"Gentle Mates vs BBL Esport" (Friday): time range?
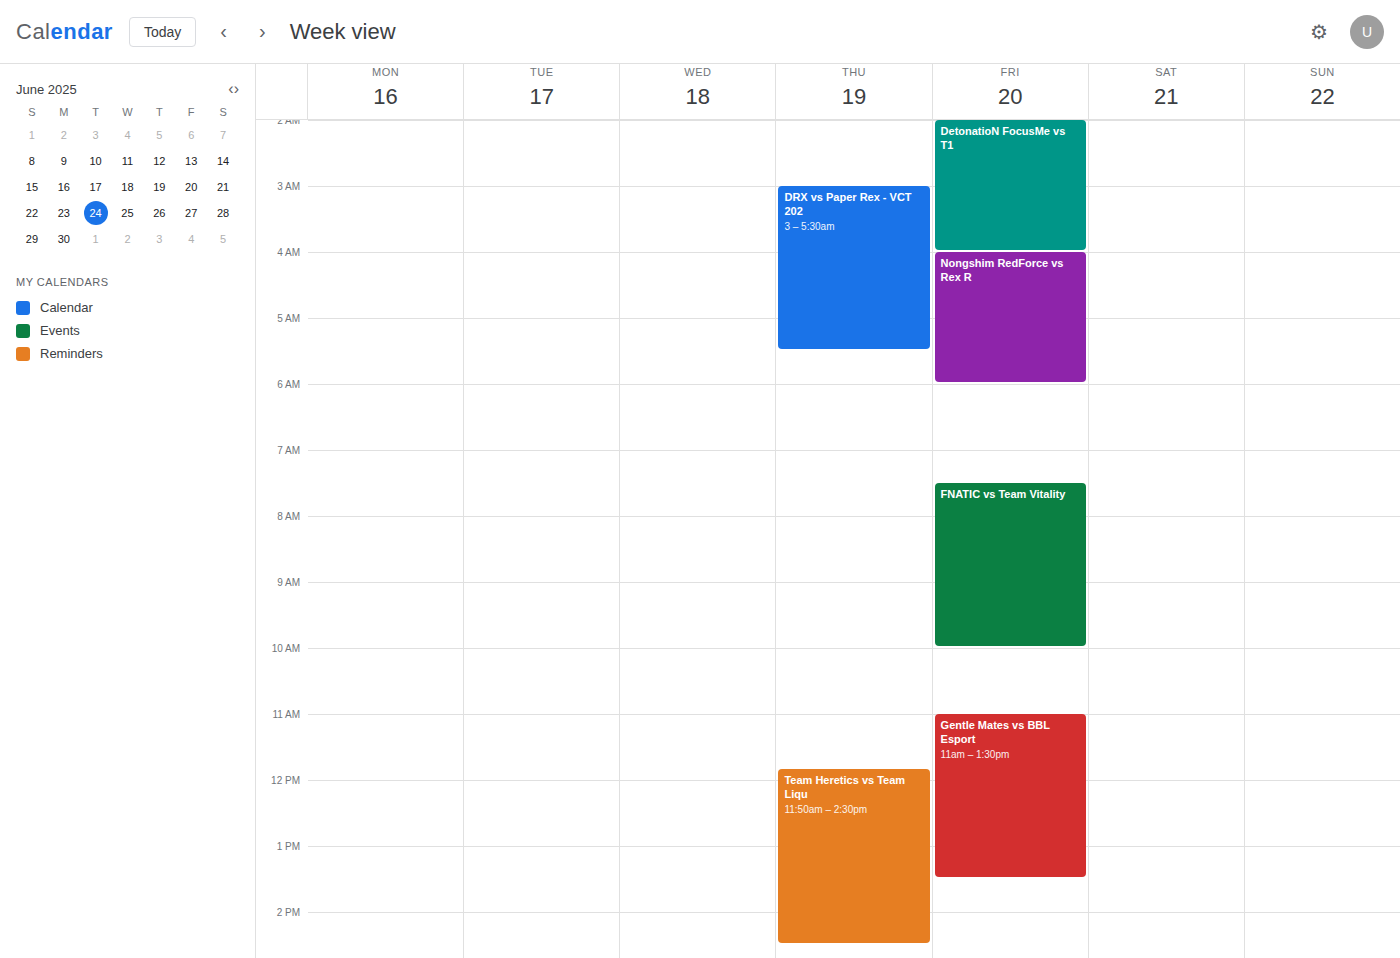
11:00 AM to 1:30 PM